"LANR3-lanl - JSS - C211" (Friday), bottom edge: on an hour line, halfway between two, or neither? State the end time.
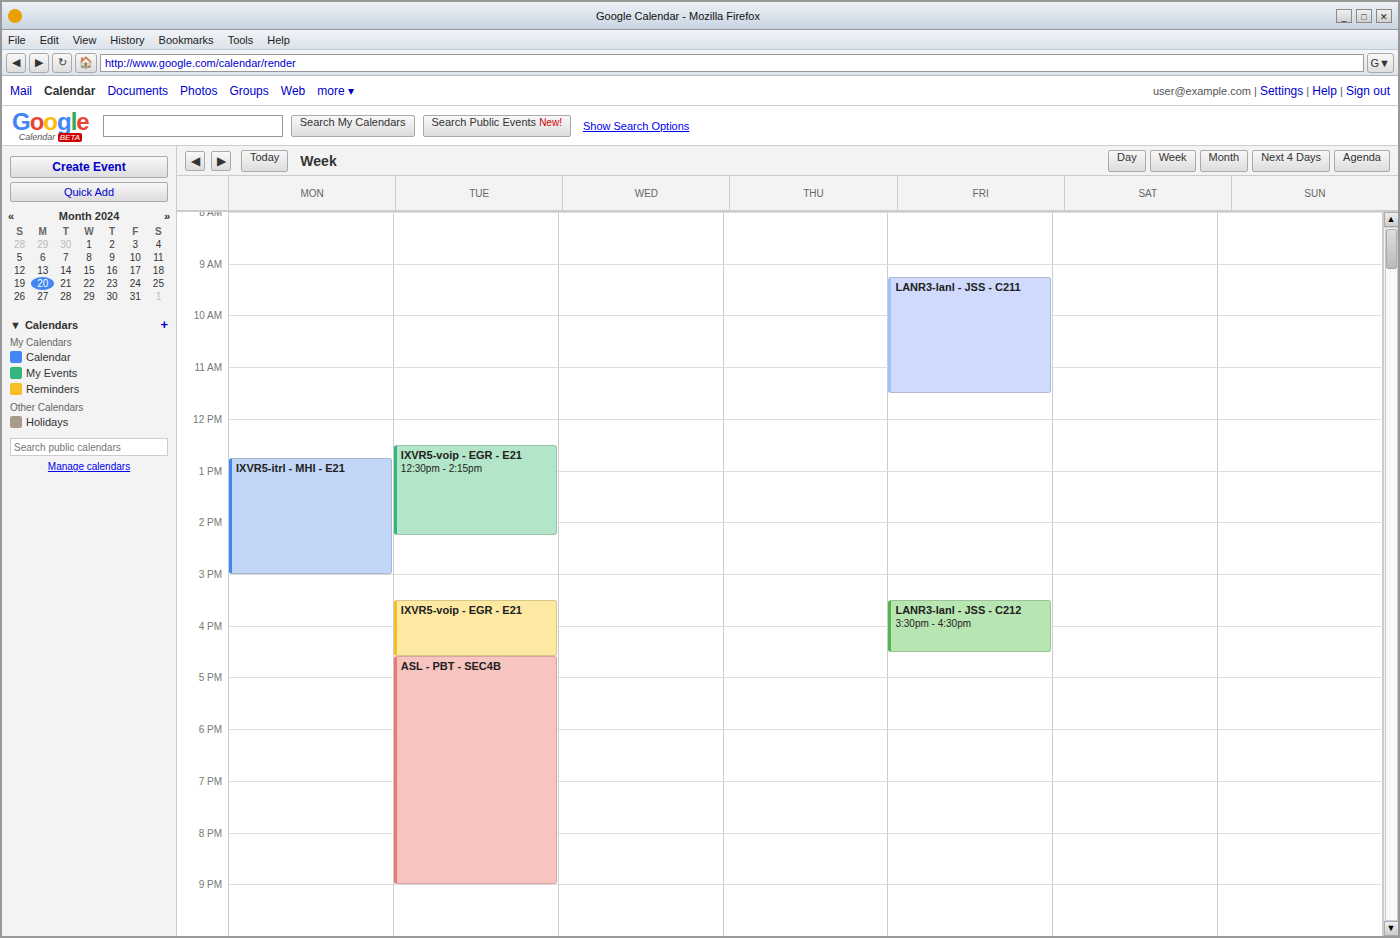
11:30 AM -- halfway between the 11 AM and 12 PM lines.